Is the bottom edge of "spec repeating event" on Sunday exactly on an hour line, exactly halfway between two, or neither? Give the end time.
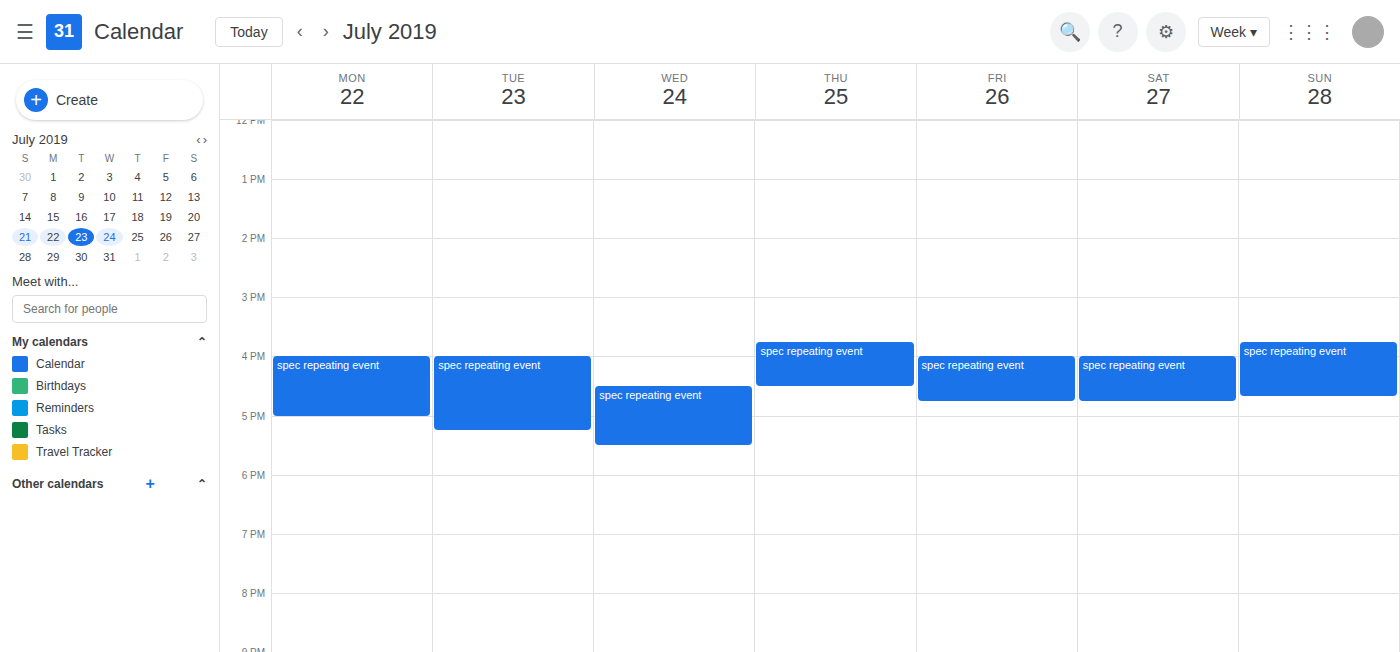
4:40 PM -- neither: 40 minutes below the 4 PM line and 20 minutes above the 5 PM line.